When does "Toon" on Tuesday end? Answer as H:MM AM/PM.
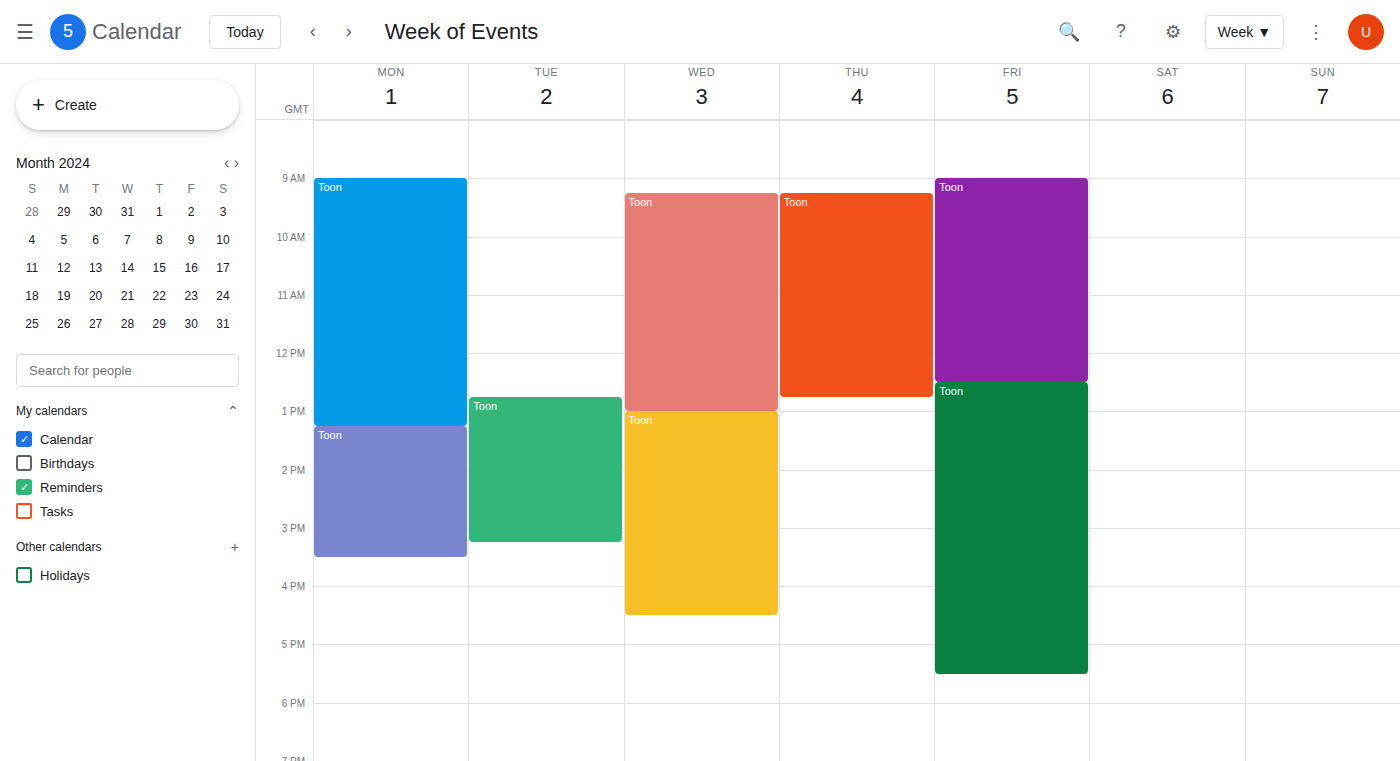
3:15 PM